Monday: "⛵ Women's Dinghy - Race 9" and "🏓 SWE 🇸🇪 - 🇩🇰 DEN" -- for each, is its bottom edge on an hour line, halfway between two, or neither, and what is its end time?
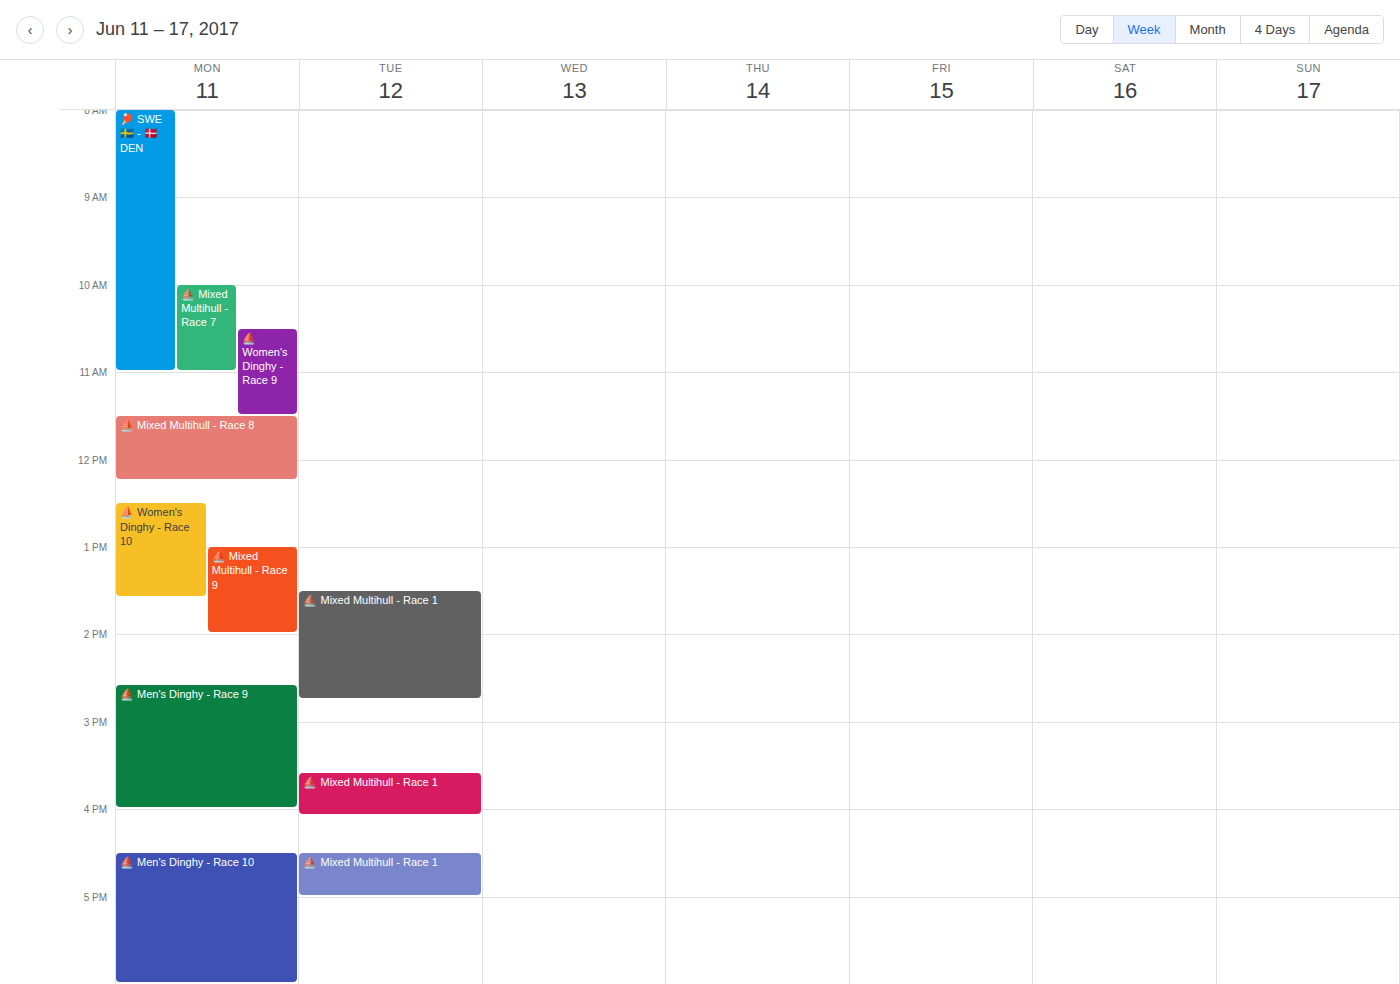
"⛵ Women's Dinghy - Race 9": 11:30 AM, halfway between the 11 AM and 12 PM lines. "🏓 SWE 🇸🇪 - 🇩🇰 DEN": 11:00 AM, exactly on the 11 AM line.